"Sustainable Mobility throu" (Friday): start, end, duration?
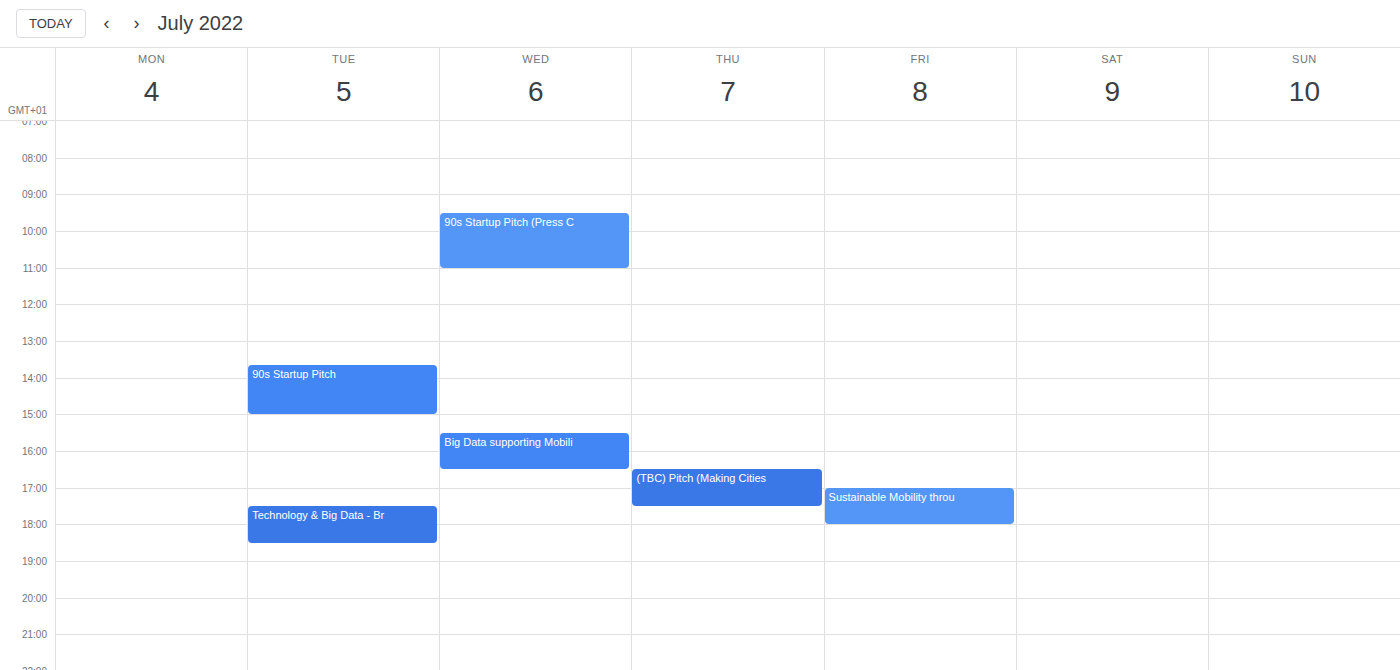
17:00 to 18:00, 1 hour